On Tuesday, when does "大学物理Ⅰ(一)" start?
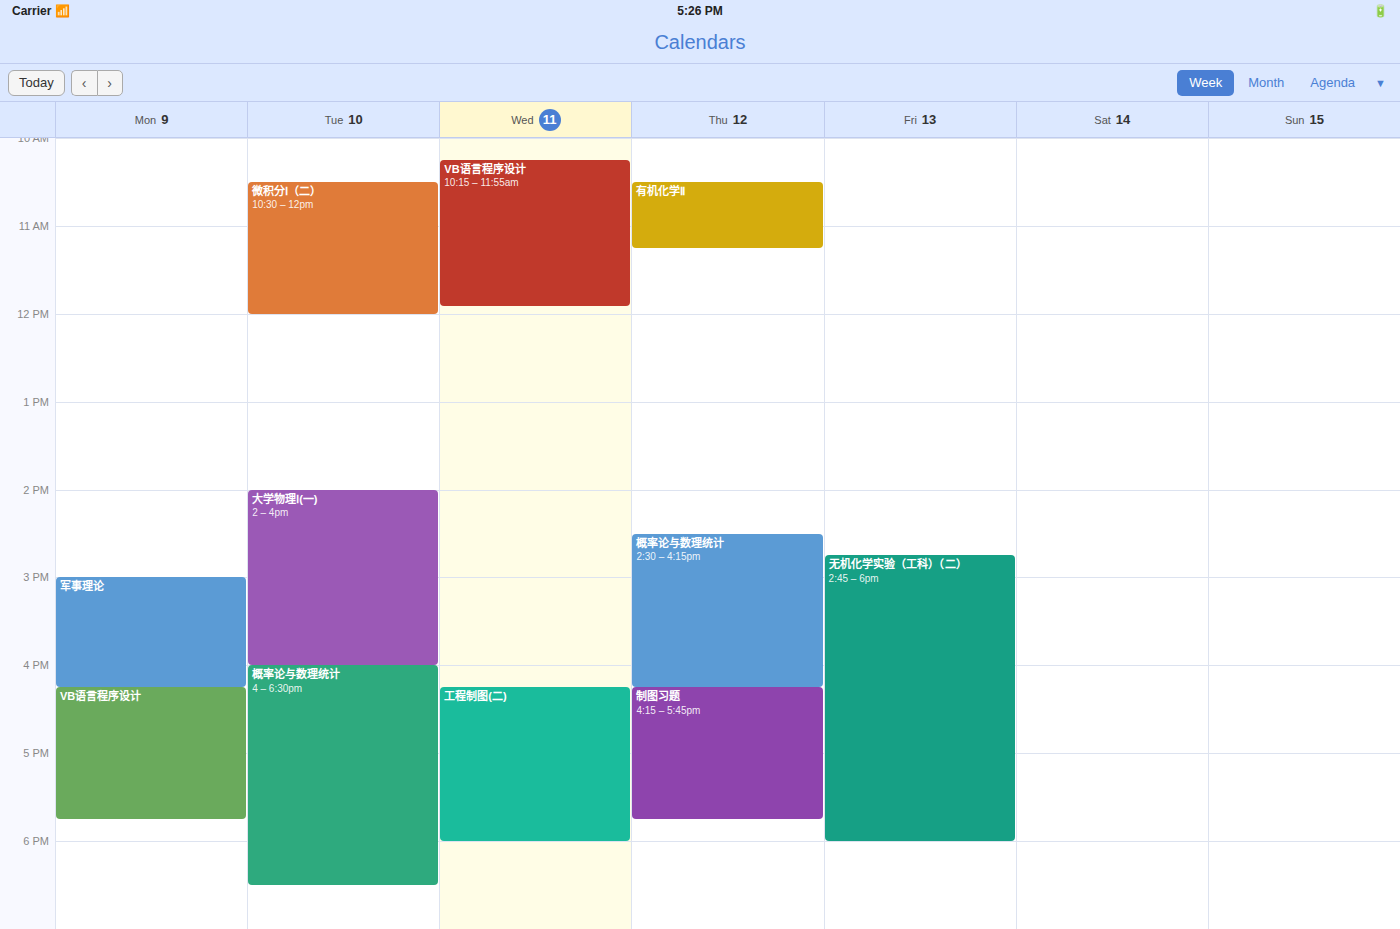
2:00 PM